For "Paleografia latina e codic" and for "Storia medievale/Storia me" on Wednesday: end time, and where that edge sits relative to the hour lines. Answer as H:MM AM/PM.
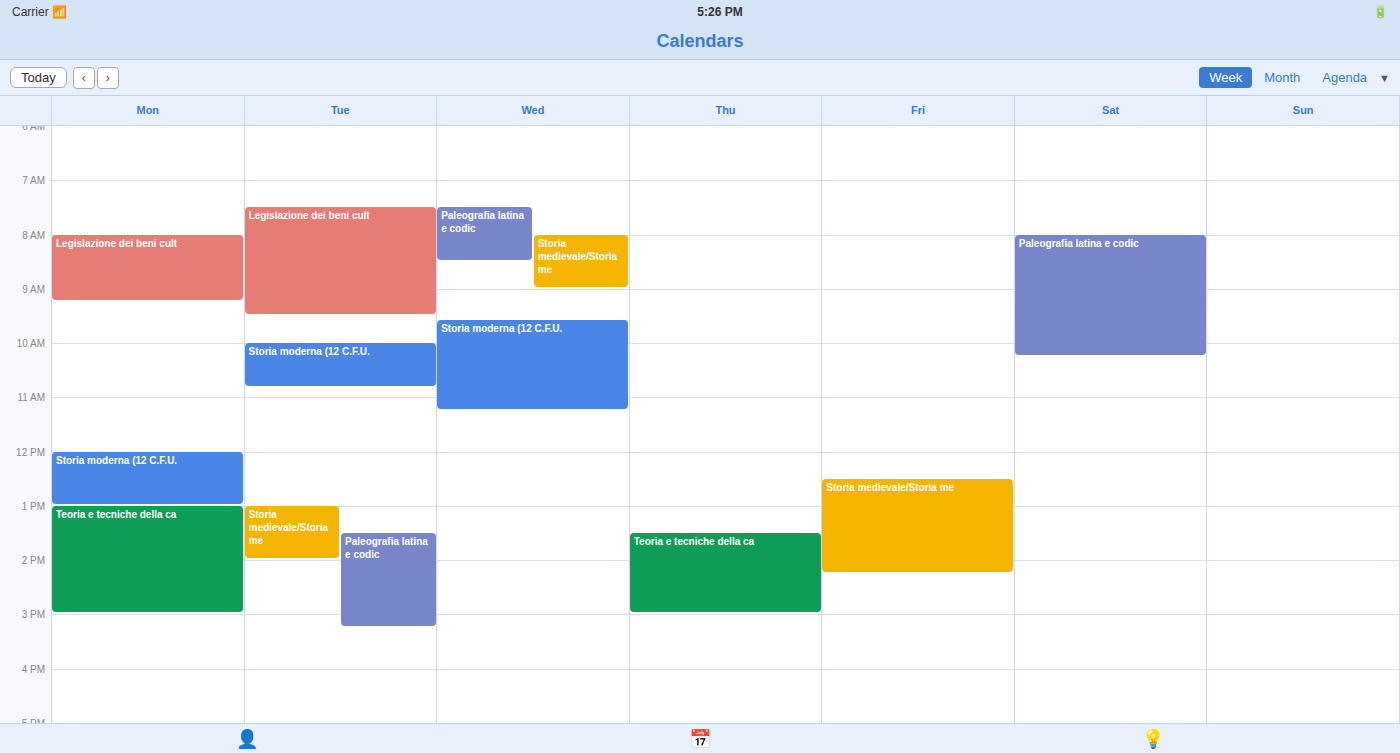
"Paleografia latina e codic": 8:30 AM, halfway between the 8 AM and 9 AM lines. "Storia medievale/Storia me": 9:00 AM, exactly on the 9 AM line.